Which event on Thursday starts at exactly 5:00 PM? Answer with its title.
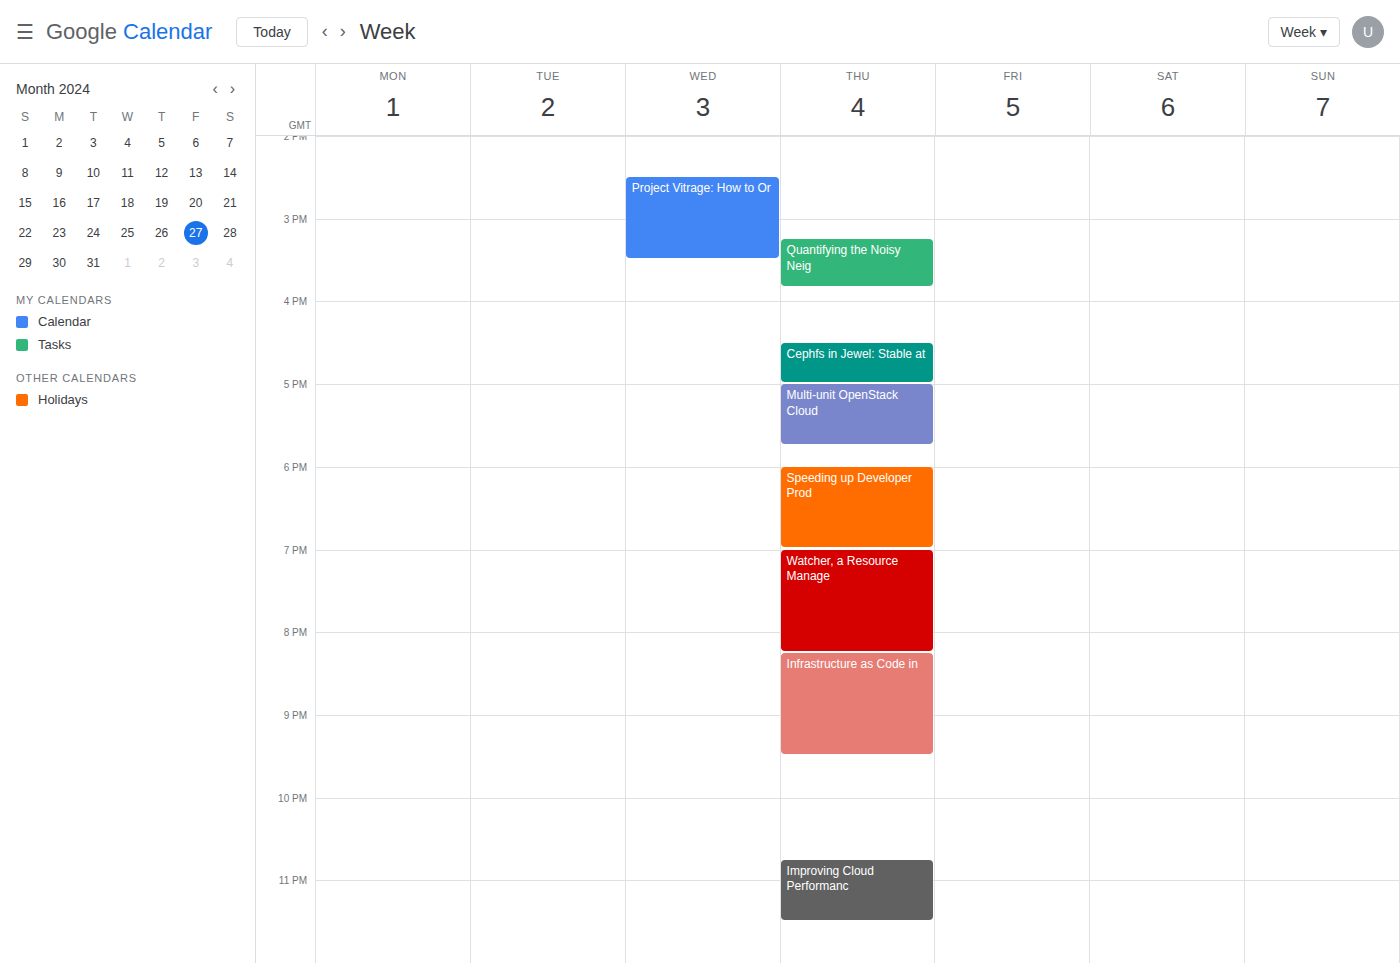
"Multi-unit OpenStack Cloud"